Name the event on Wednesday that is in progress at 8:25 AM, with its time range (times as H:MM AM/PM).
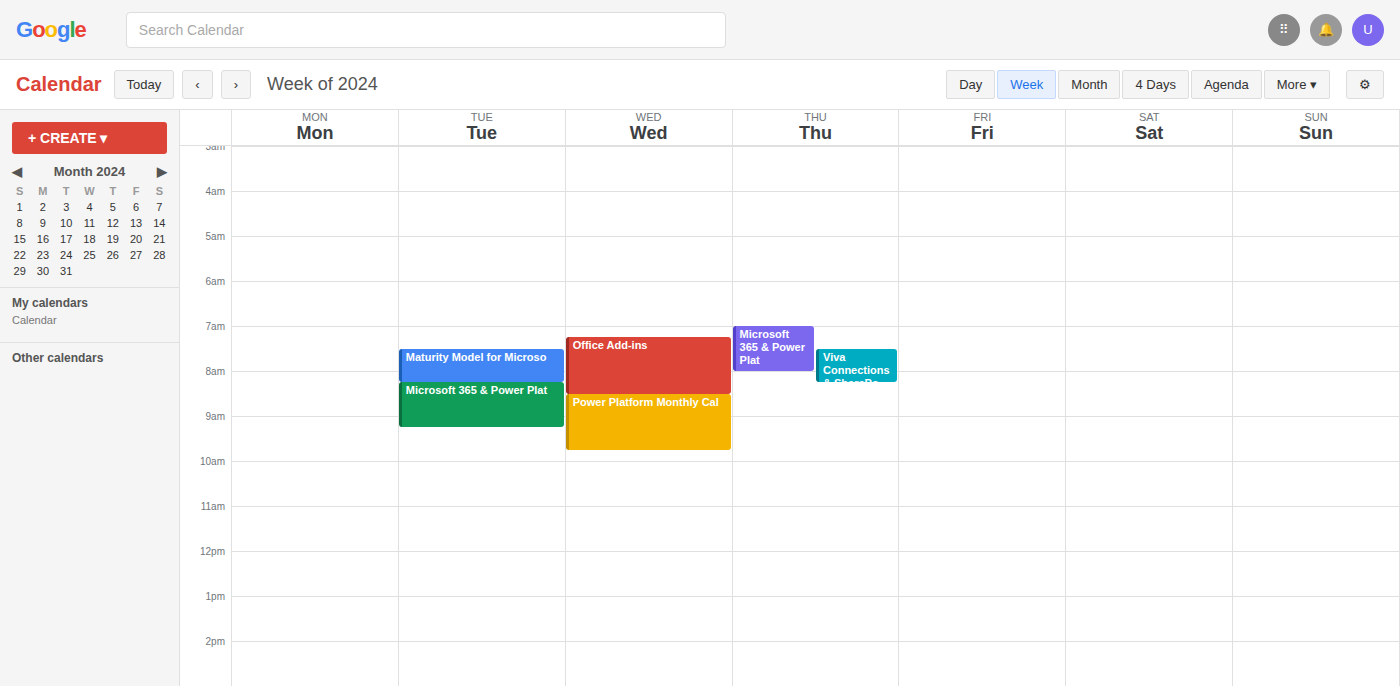
"Office Add-ins", 7:15 AM to 8:30 AM